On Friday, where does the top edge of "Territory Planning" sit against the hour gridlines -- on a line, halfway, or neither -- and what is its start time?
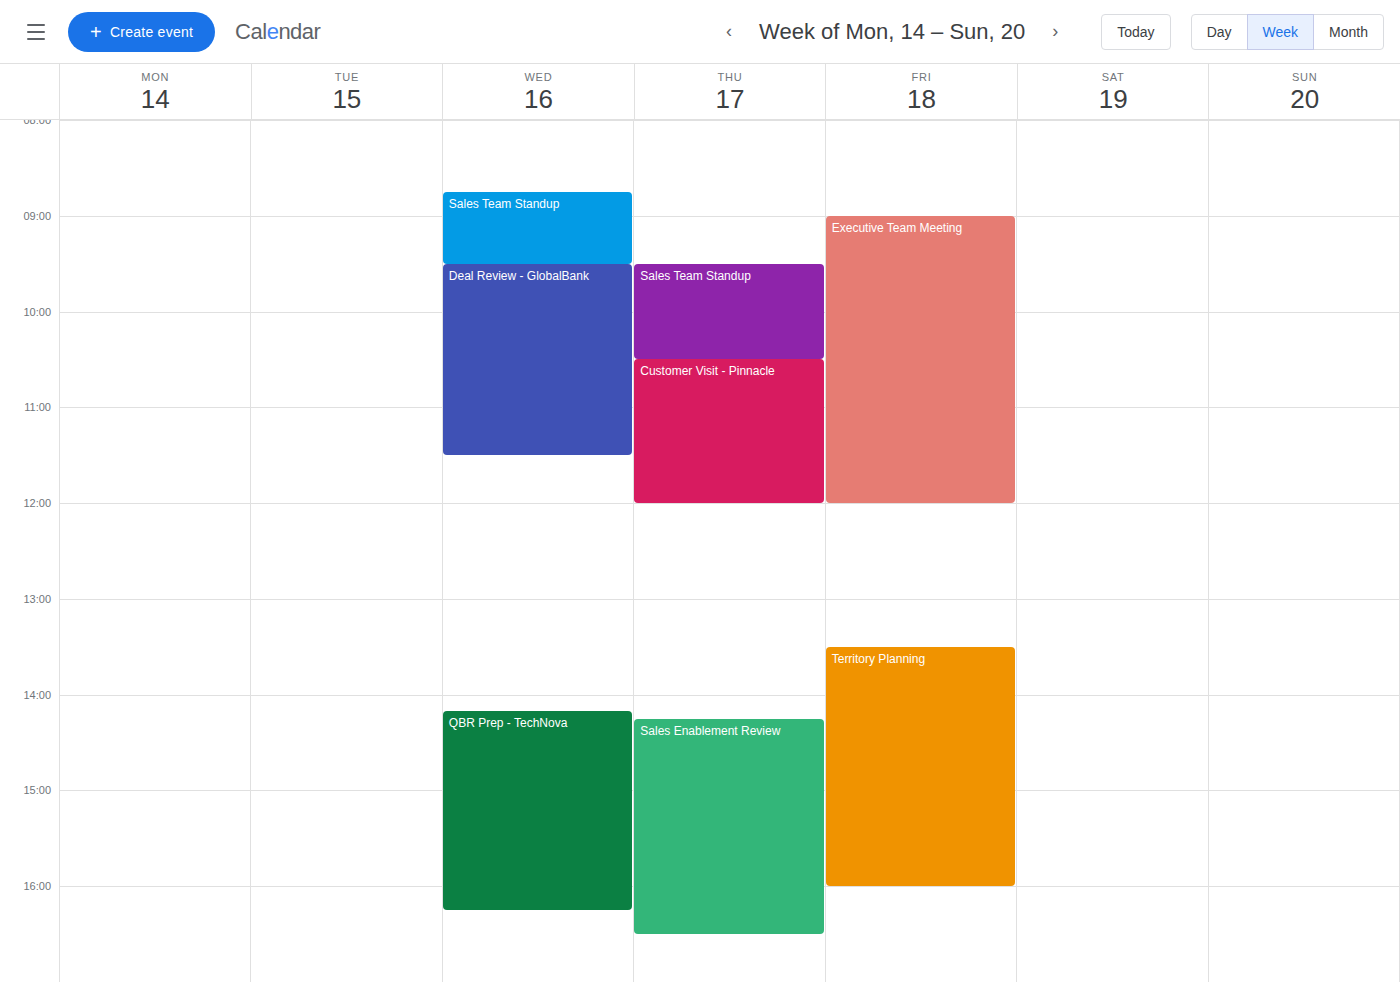
1:30 PM -- halfway between the 1 PM and 2 PM lines.